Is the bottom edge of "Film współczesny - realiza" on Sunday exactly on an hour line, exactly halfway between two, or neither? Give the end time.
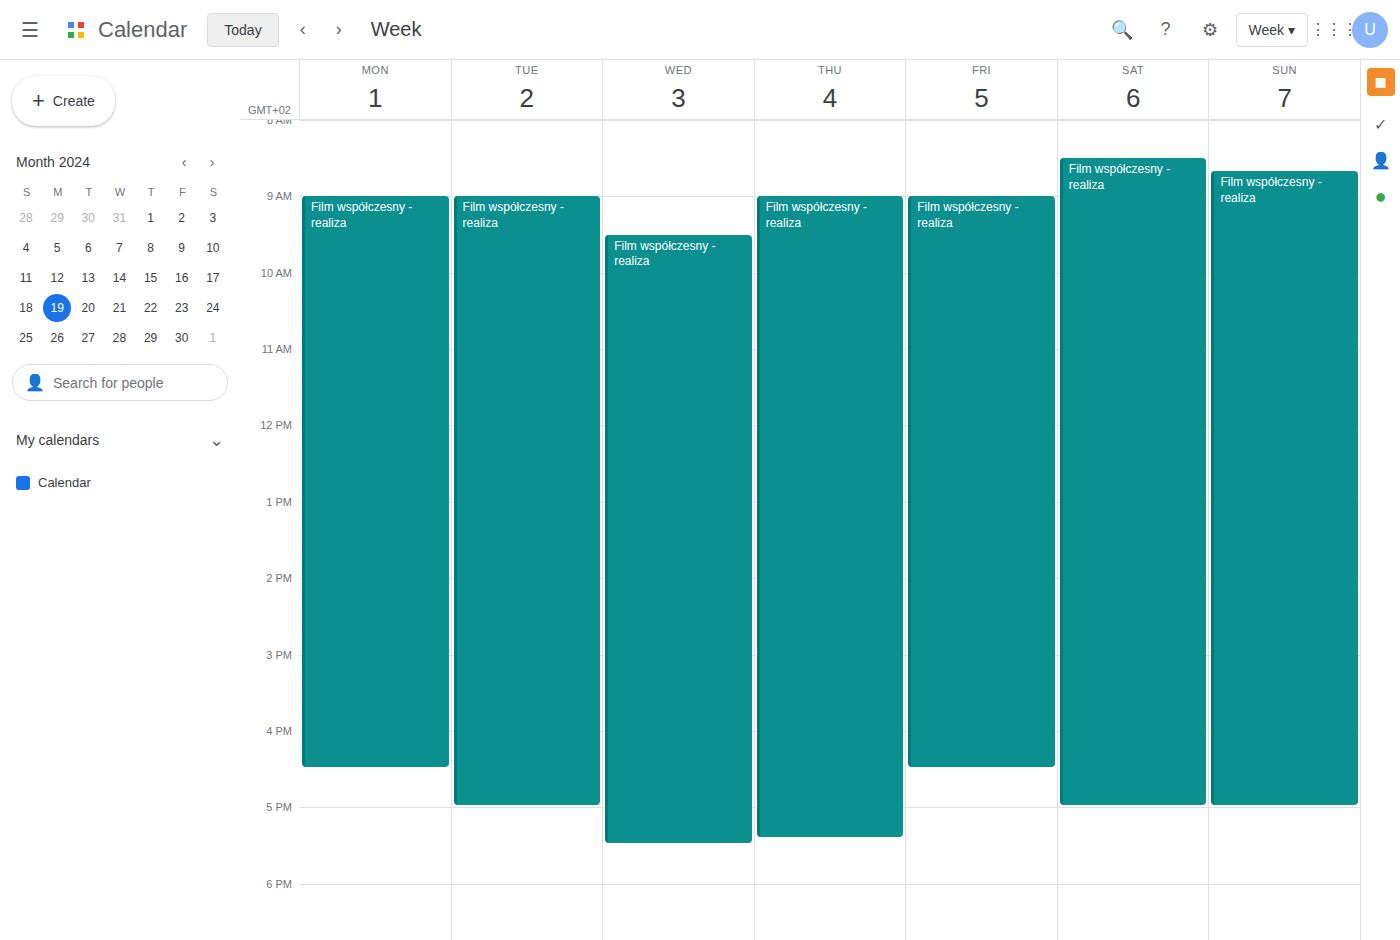
5:00 PM -- exactly on the 5 PM line.